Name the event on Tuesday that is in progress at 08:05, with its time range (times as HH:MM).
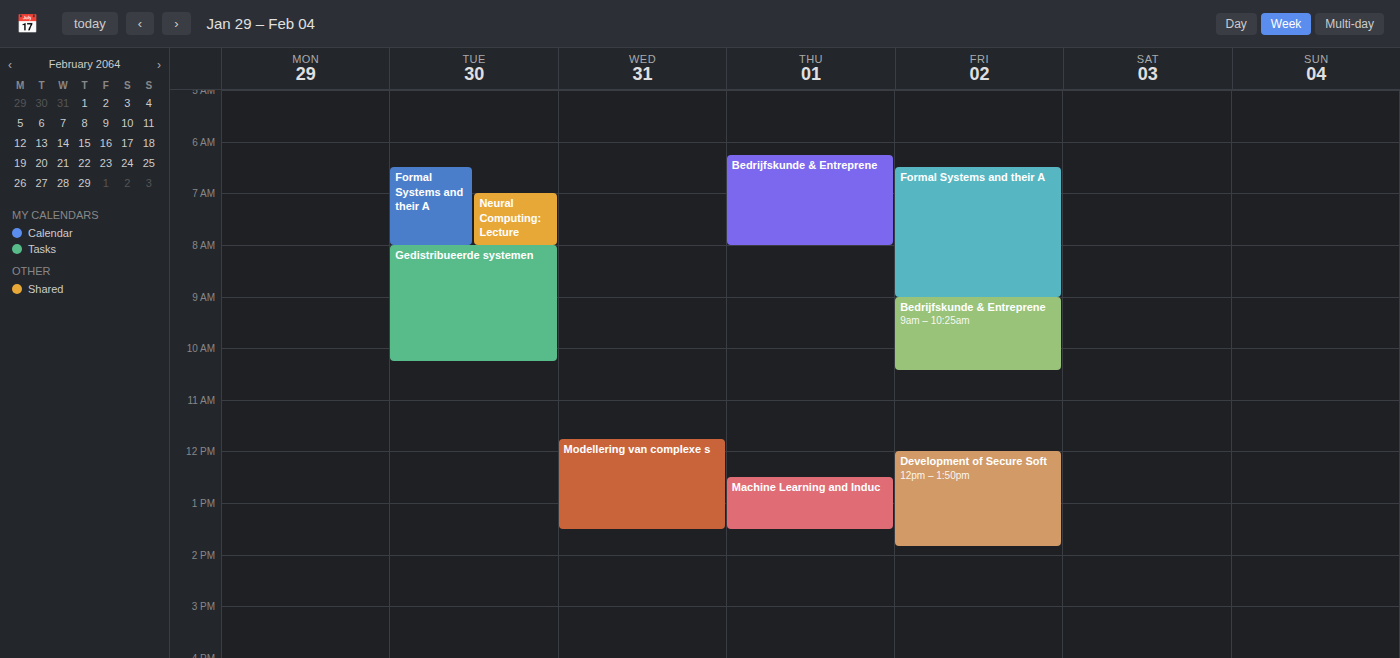
"Gedistribueerde systemen", 08:00 to 10:15